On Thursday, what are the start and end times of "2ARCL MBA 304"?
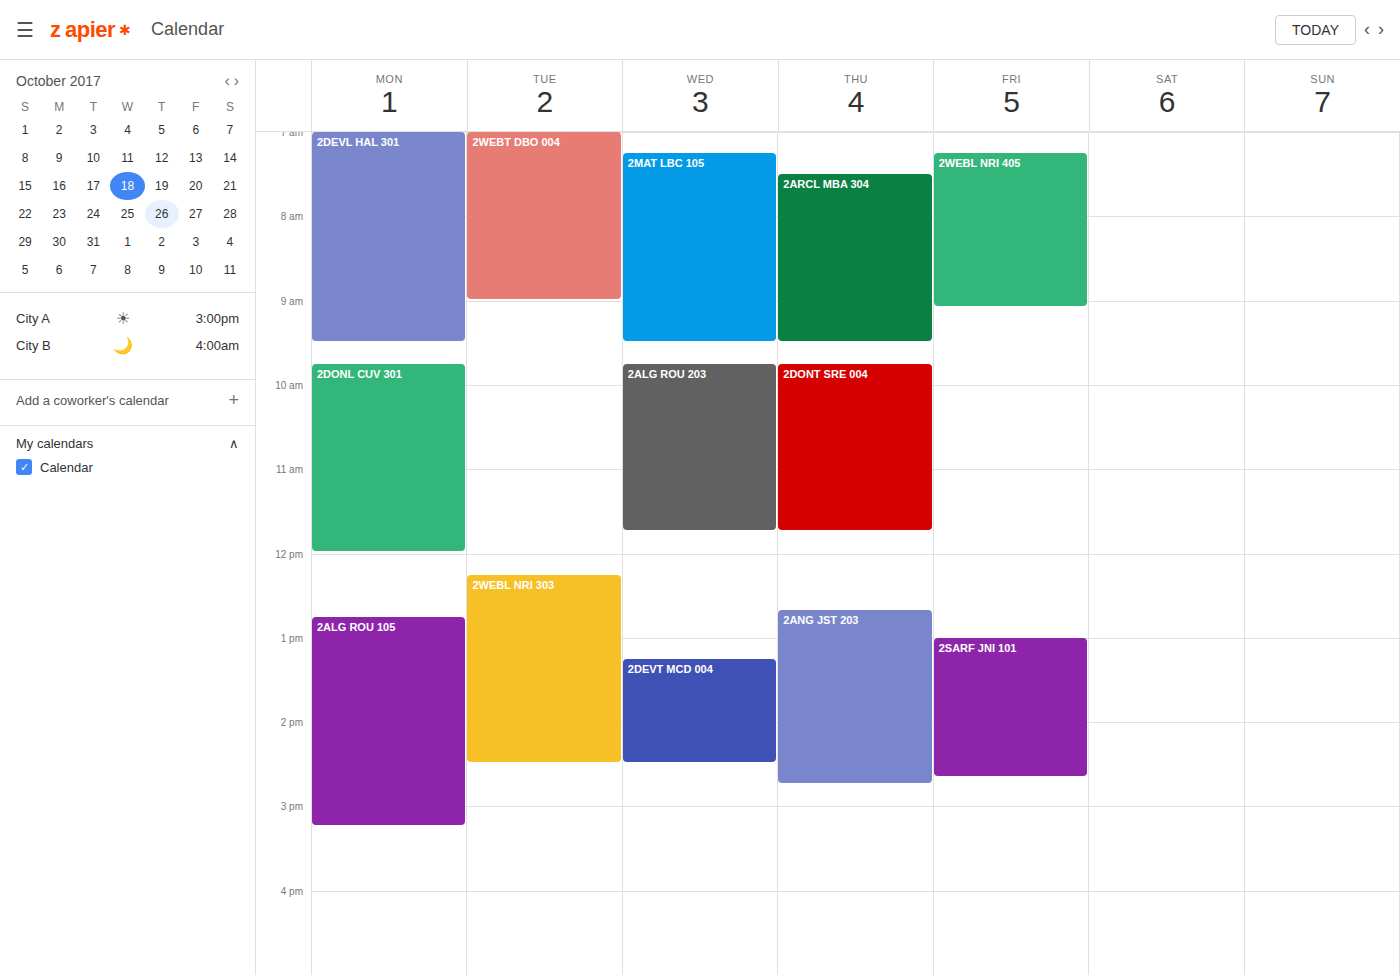
7:30 AM to 9:30 AM